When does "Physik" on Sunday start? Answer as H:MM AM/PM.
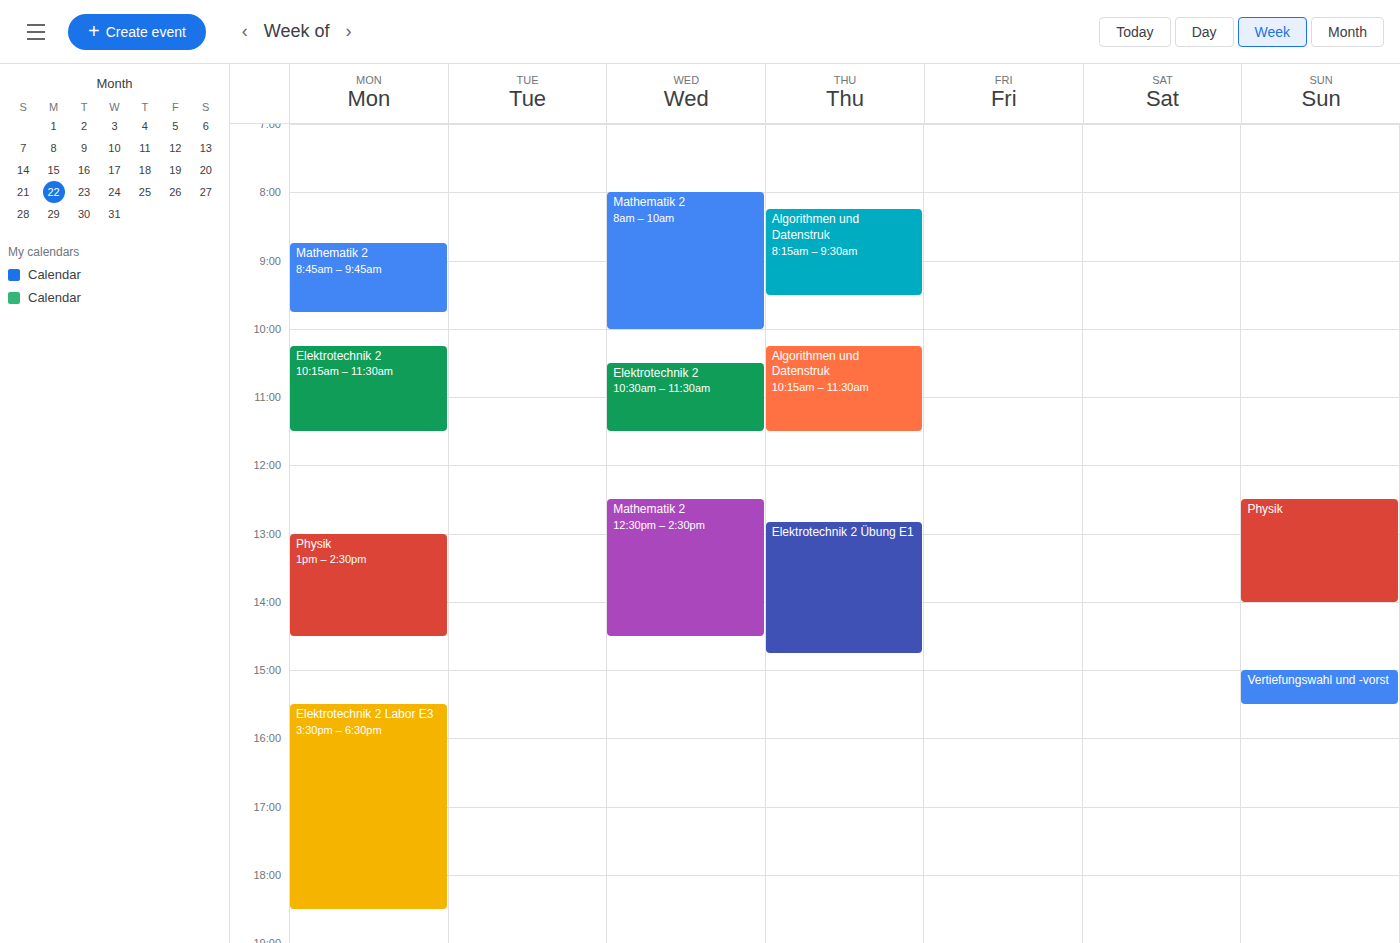
12:30 PM